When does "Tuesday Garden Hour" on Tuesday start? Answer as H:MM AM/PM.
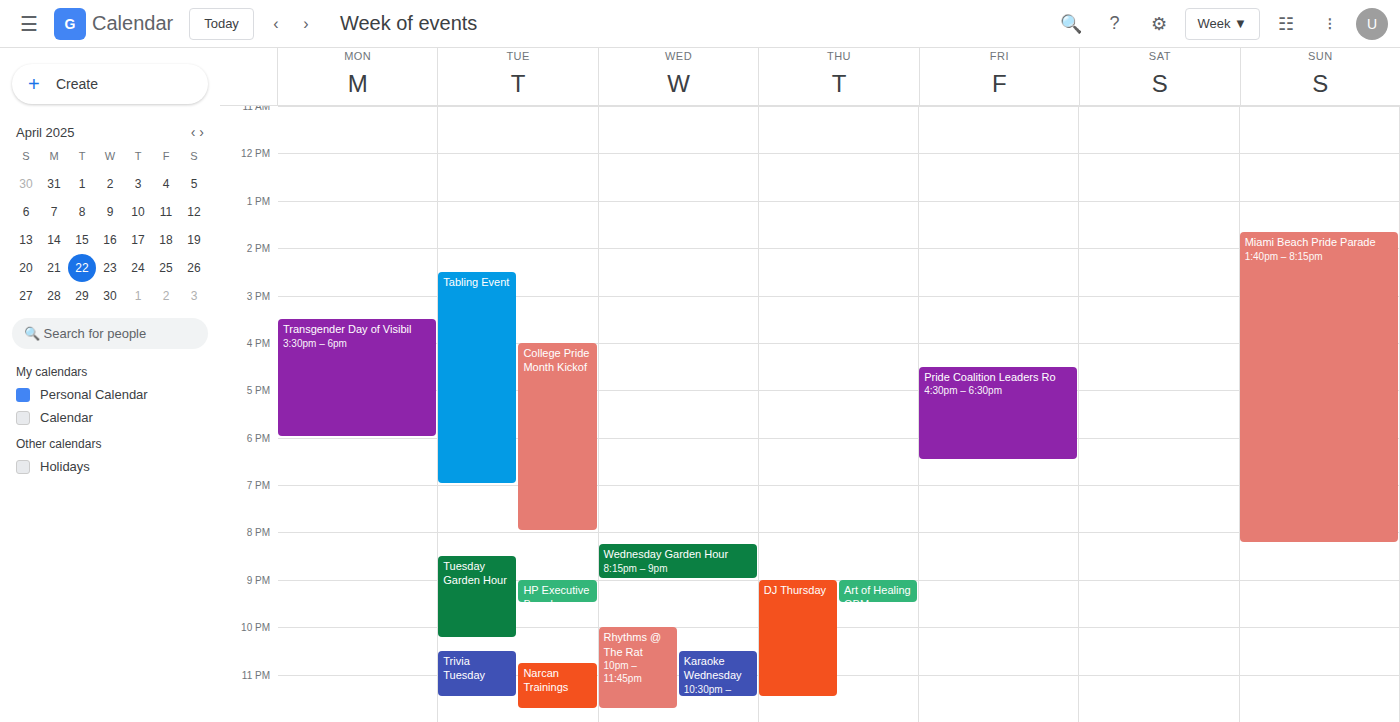
8:30 PM